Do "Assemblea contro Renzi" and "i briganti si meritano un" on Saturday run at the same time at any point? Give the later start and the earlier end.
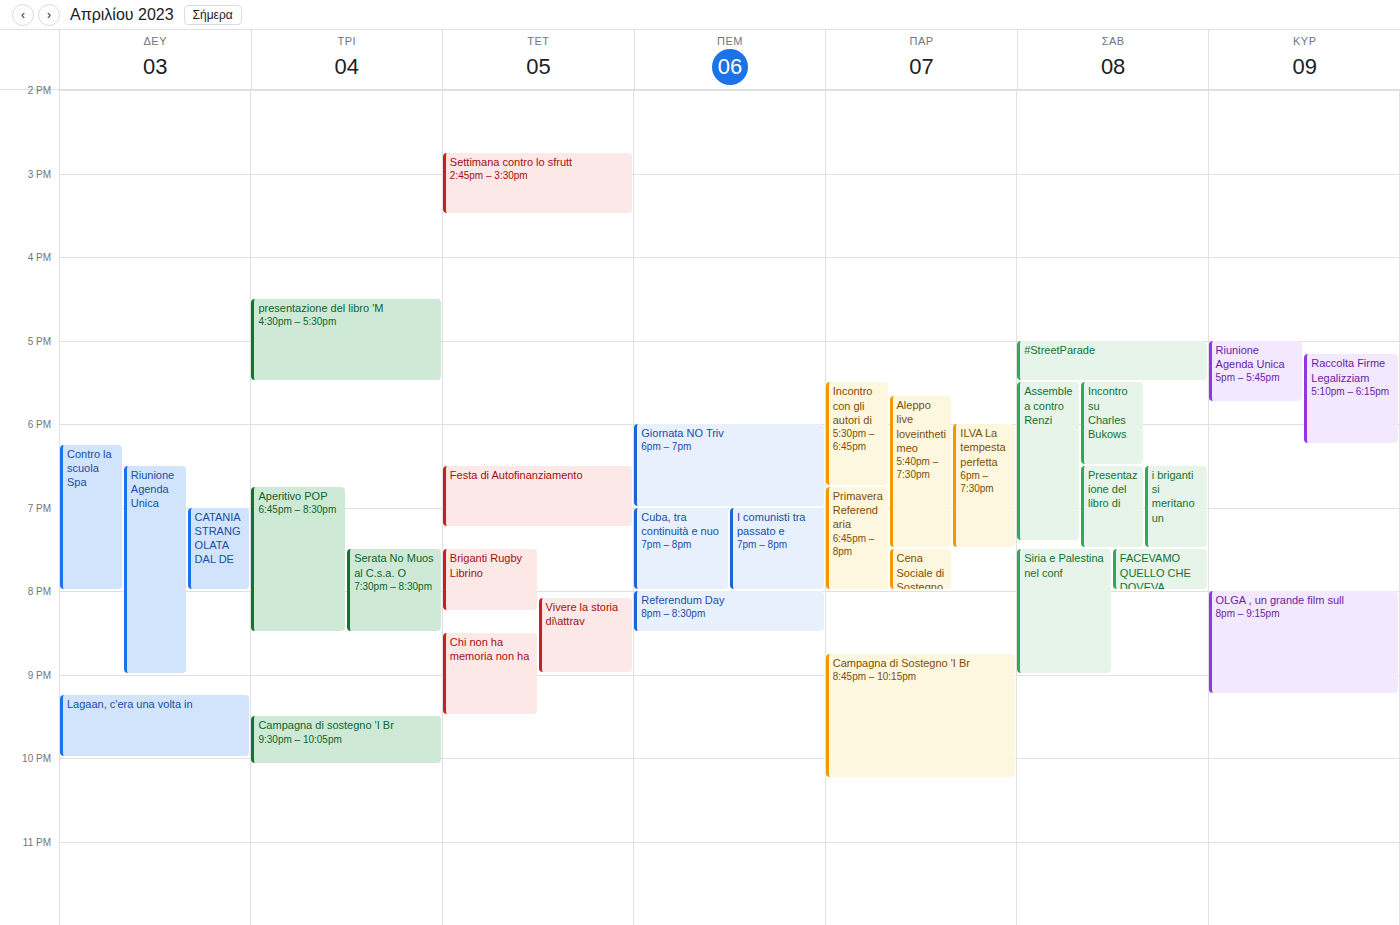
"i briganti si meritano un" starts at 6:30 PM, before "Assemblea contro Renzi" ends at 7:25 PM -- they overlap.